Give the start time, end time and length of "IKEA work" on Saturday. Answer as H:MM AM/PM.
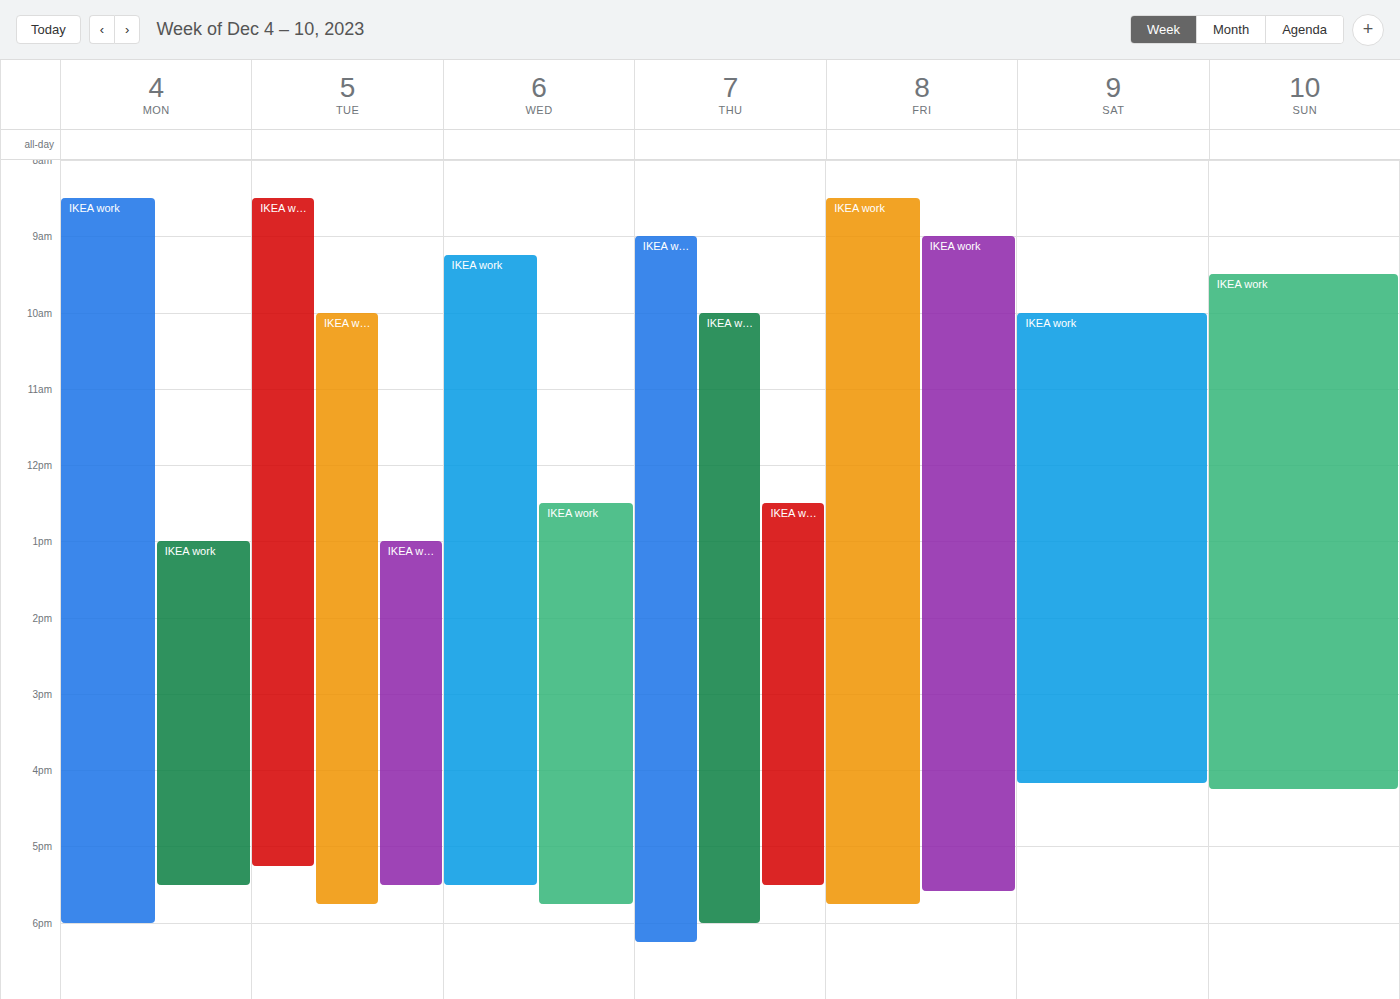
10:00 AM to 4:10 PM, 6 hours 10 minutes